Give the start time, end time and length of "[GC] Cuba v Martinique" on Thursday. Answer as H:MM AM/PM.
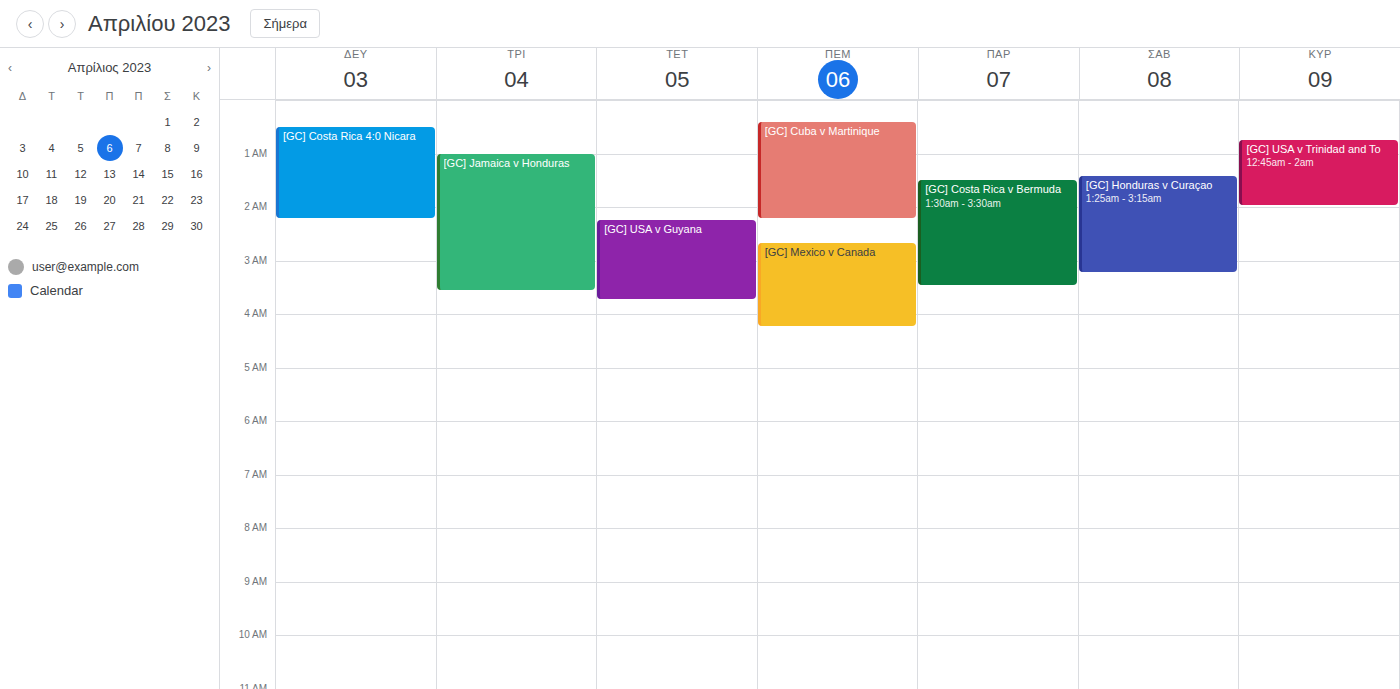
12:25 AM to 2:15 AM, 1 hour 50 minutes